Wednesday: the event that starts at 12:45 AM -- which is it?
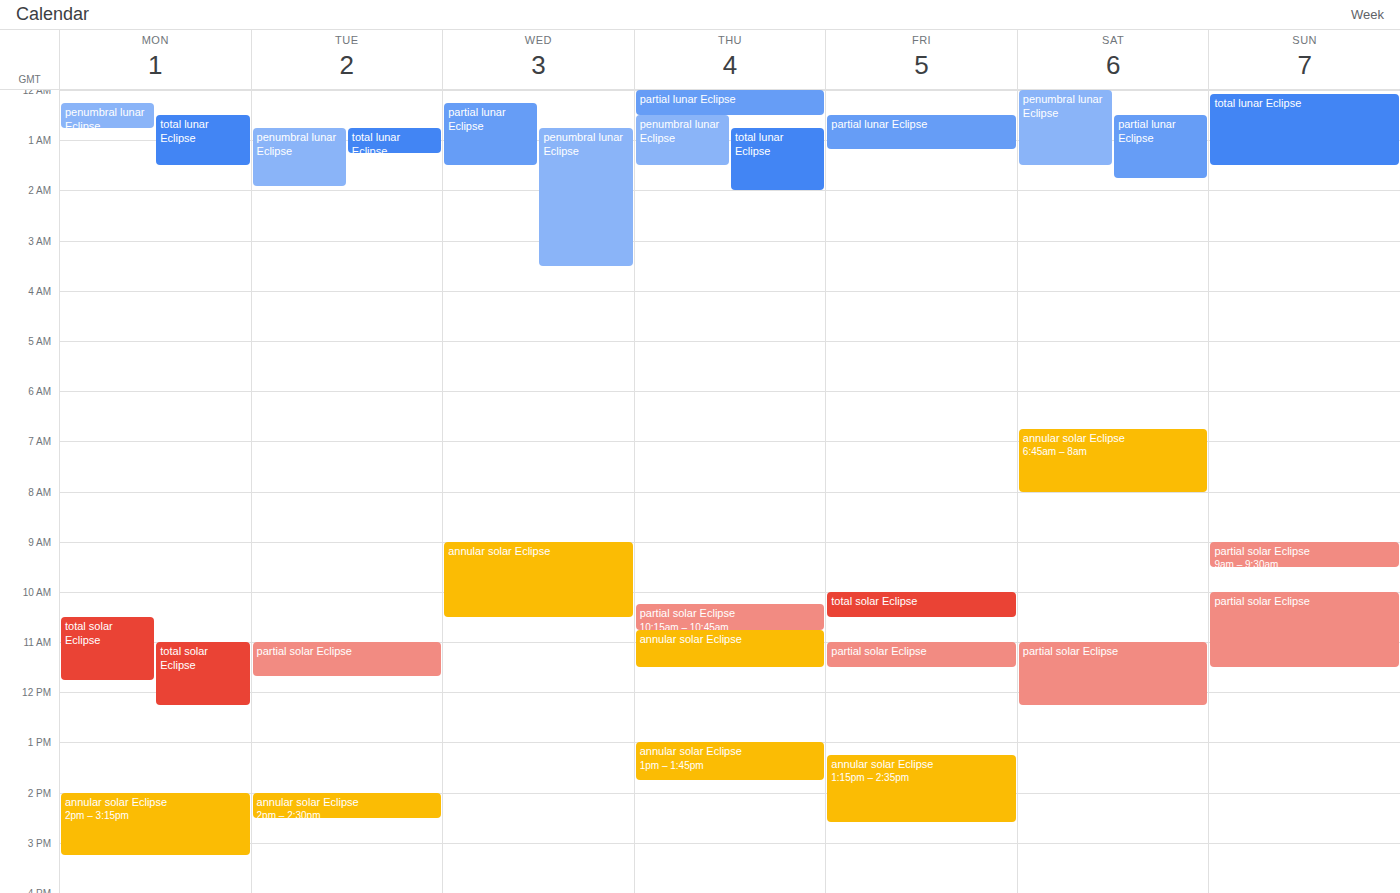
"penumbral lunar Eclipse"